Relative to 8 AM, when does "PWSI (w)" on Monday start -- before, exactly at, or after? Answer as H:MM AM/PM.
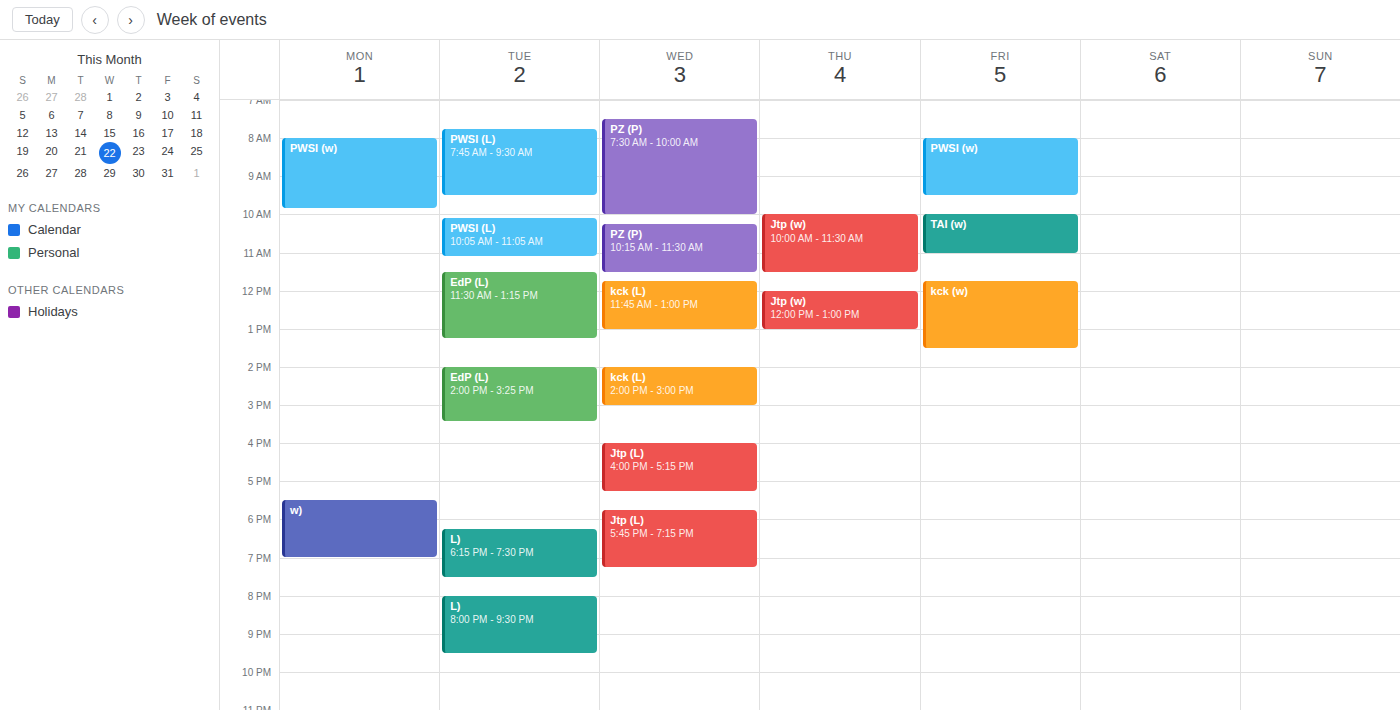
8:00 AM -- exactly at 8 AM, on the 8 AM line.